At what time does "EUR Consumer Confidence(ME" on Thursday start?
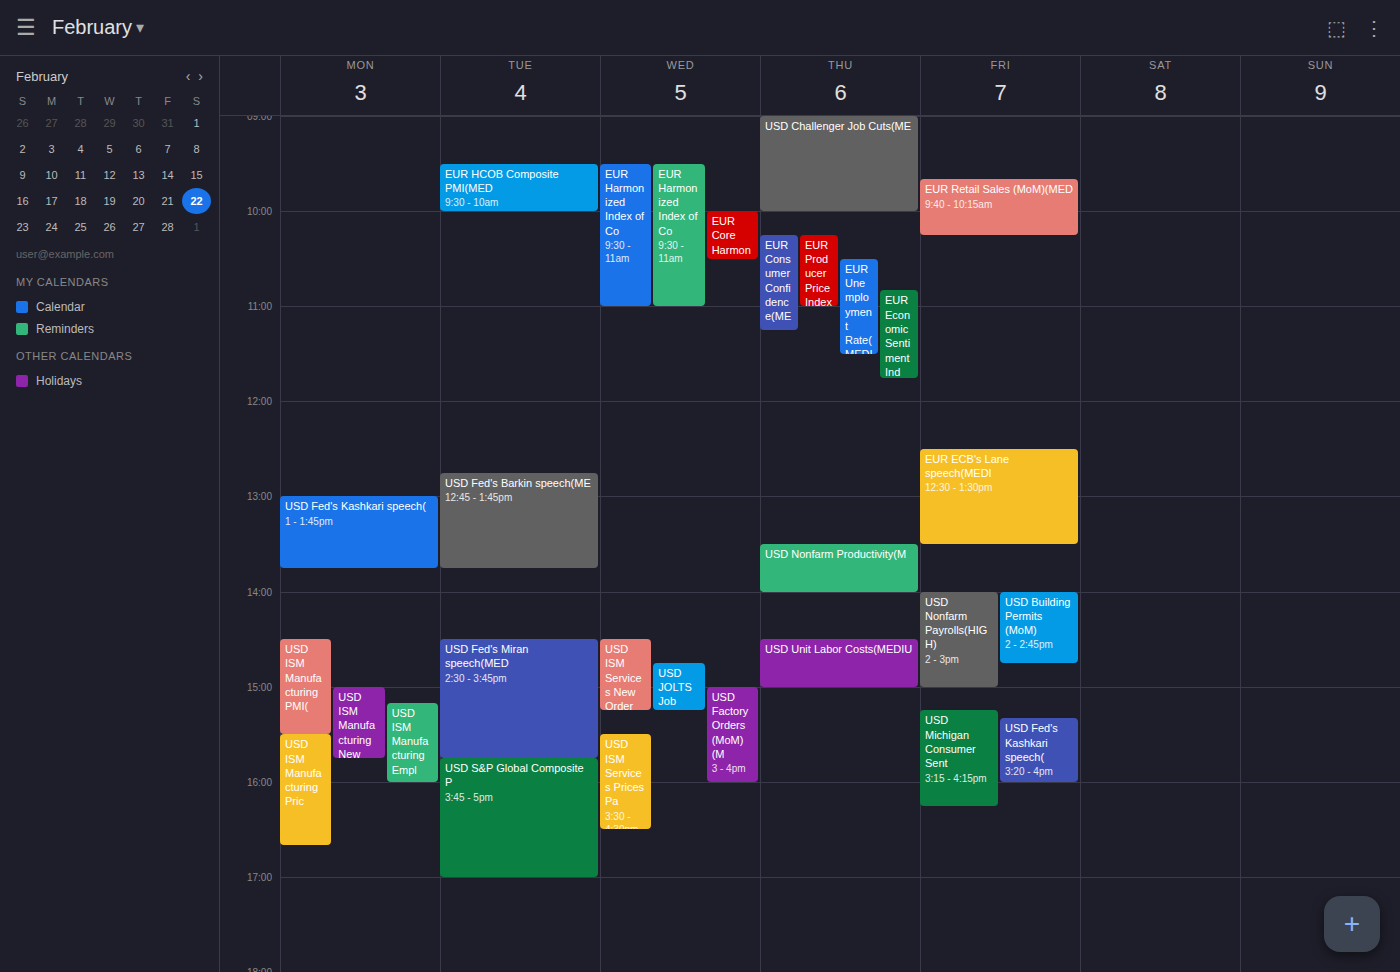
10:15